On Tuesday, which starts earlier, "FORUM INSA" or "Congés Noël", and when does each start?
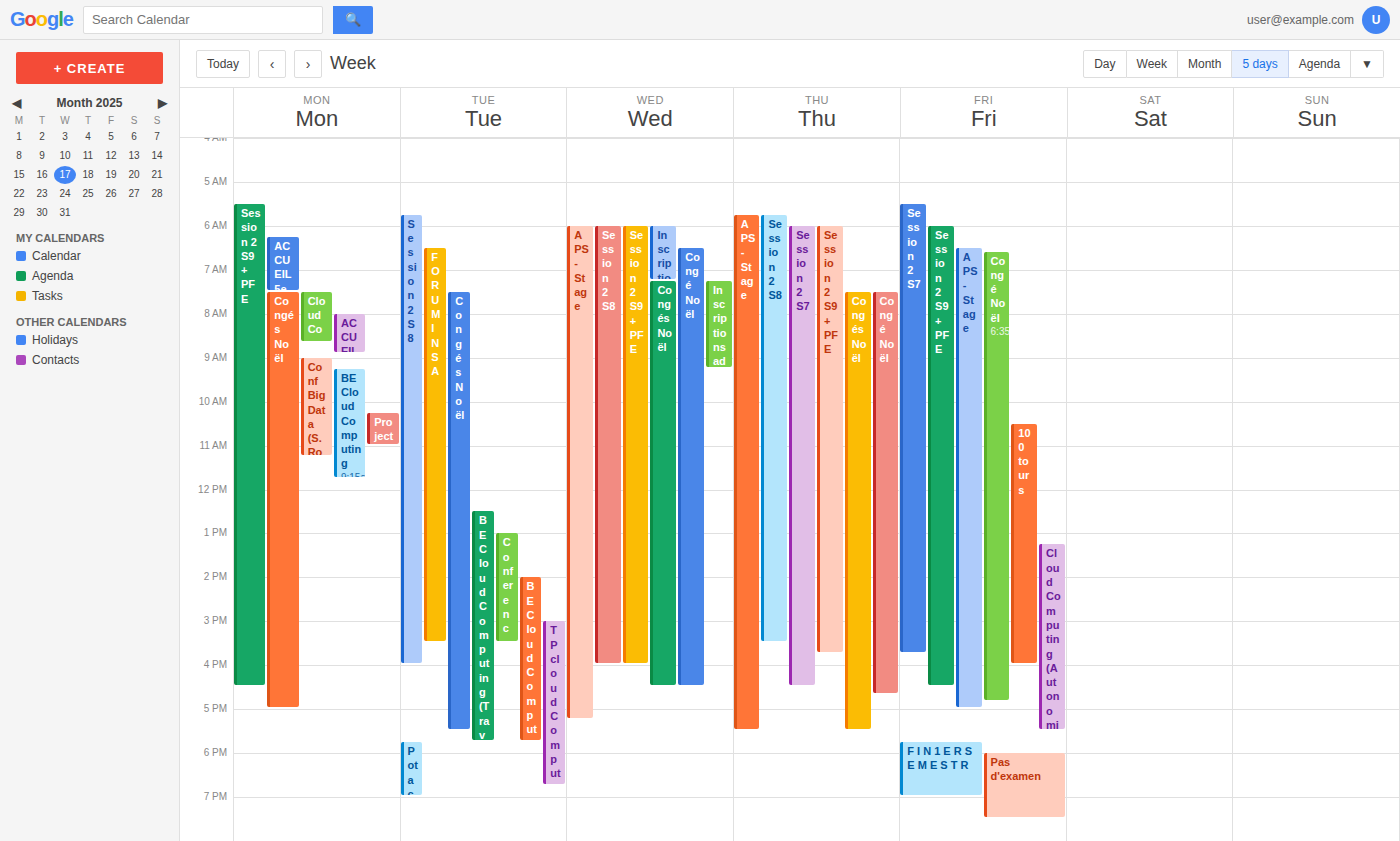
"FORUM INSA" 6:30 AM; "Congés Noël" 7:30 AM.